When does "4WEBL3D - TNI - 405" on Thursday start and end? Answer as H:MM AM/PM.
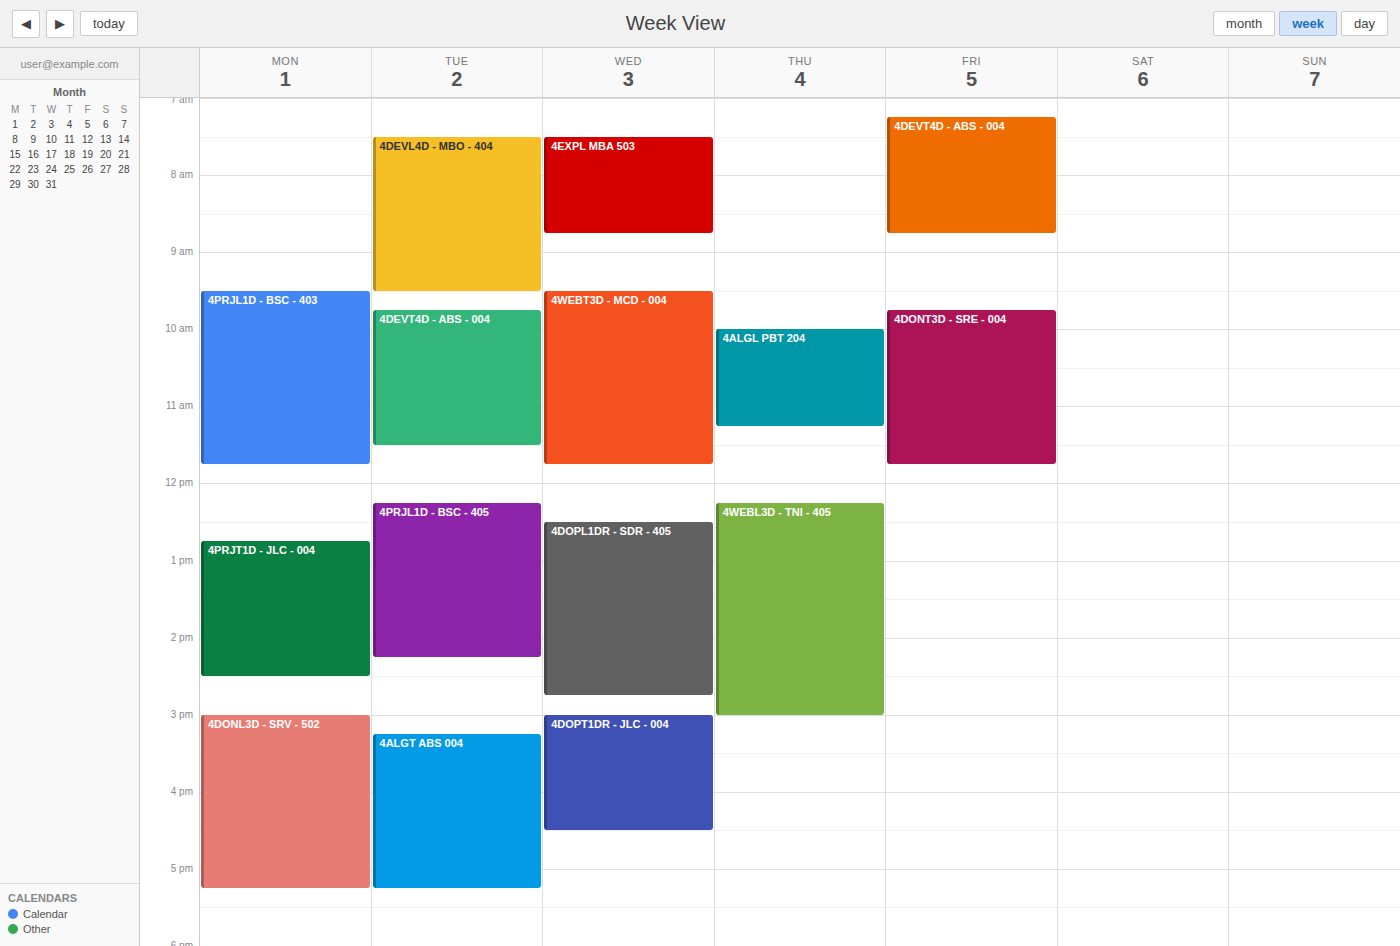
12:15 PM to 3:00 PM